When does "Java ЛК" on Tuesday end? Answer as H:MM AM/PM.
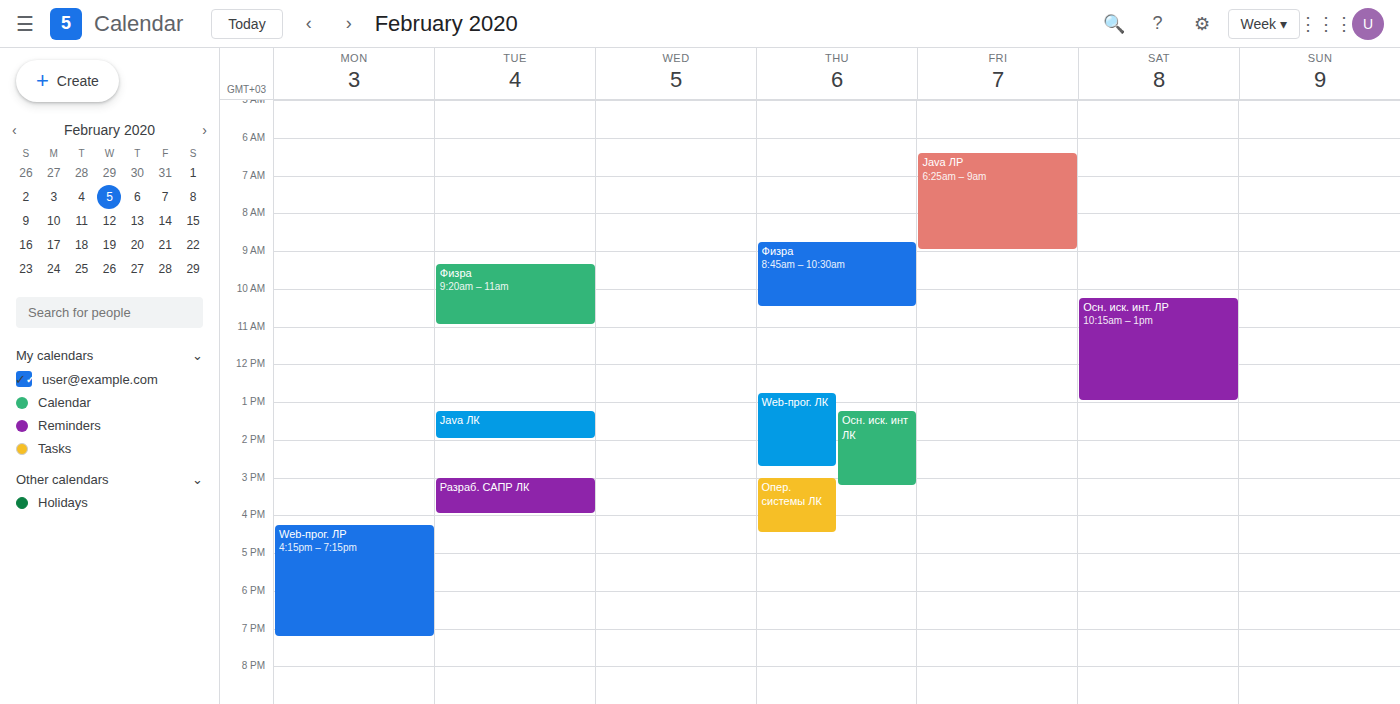
2:00 PM